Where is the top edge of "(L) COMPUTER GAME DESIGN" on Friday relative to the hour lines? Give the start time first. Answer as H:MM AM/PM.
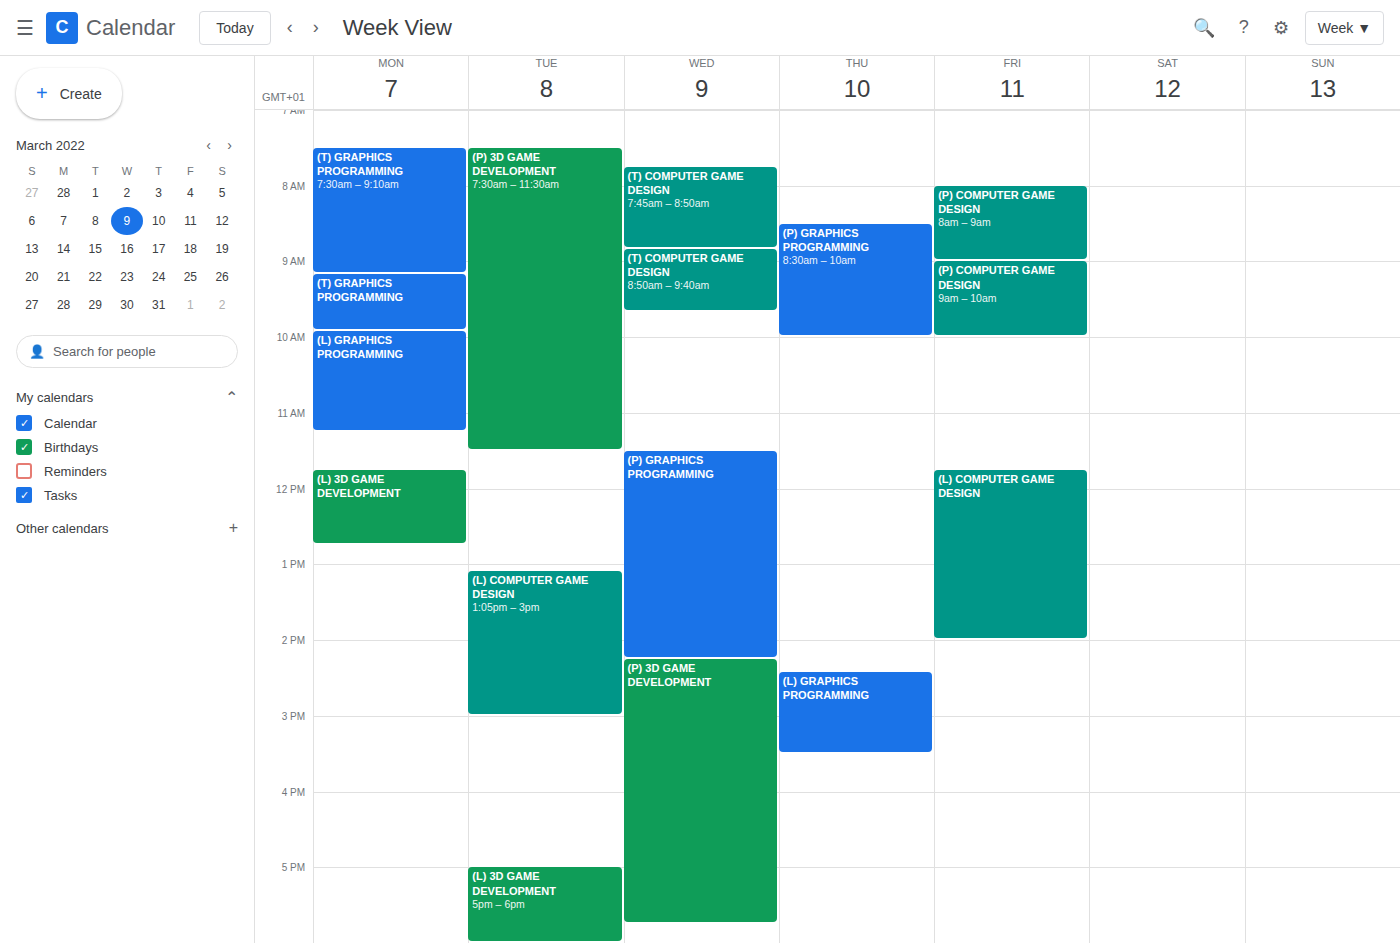
11:45 AM -- neither: three quarters of the way from the 11 AM line to the 12 PM line.